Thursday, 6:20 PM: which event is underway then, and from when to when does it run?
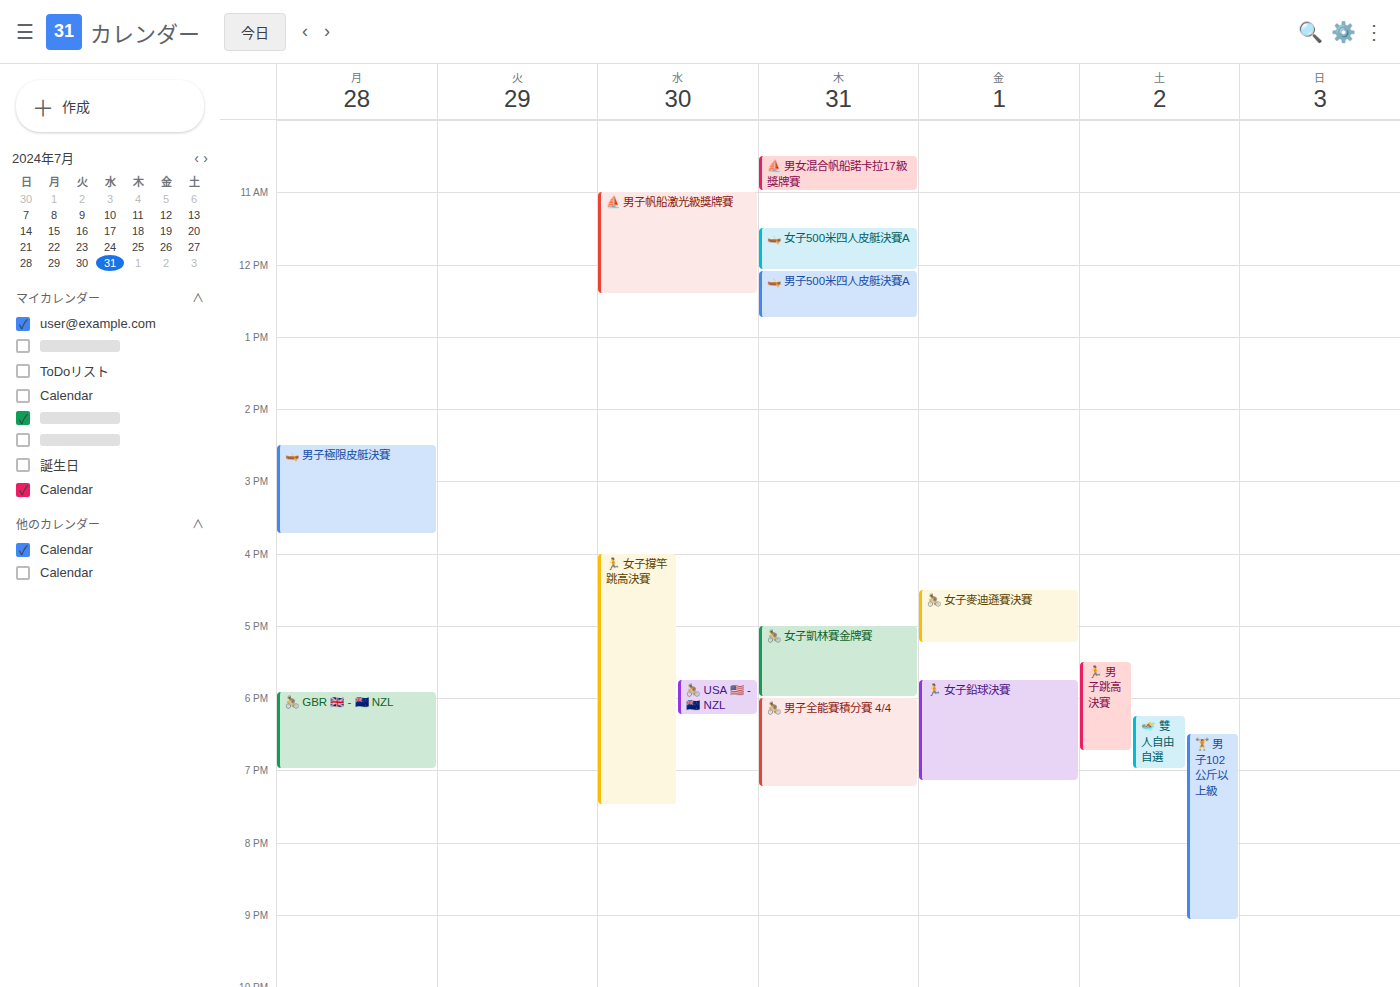
"🚴 男子全能賽積分賽 4/4", 6:00 PM to 7:15 PM